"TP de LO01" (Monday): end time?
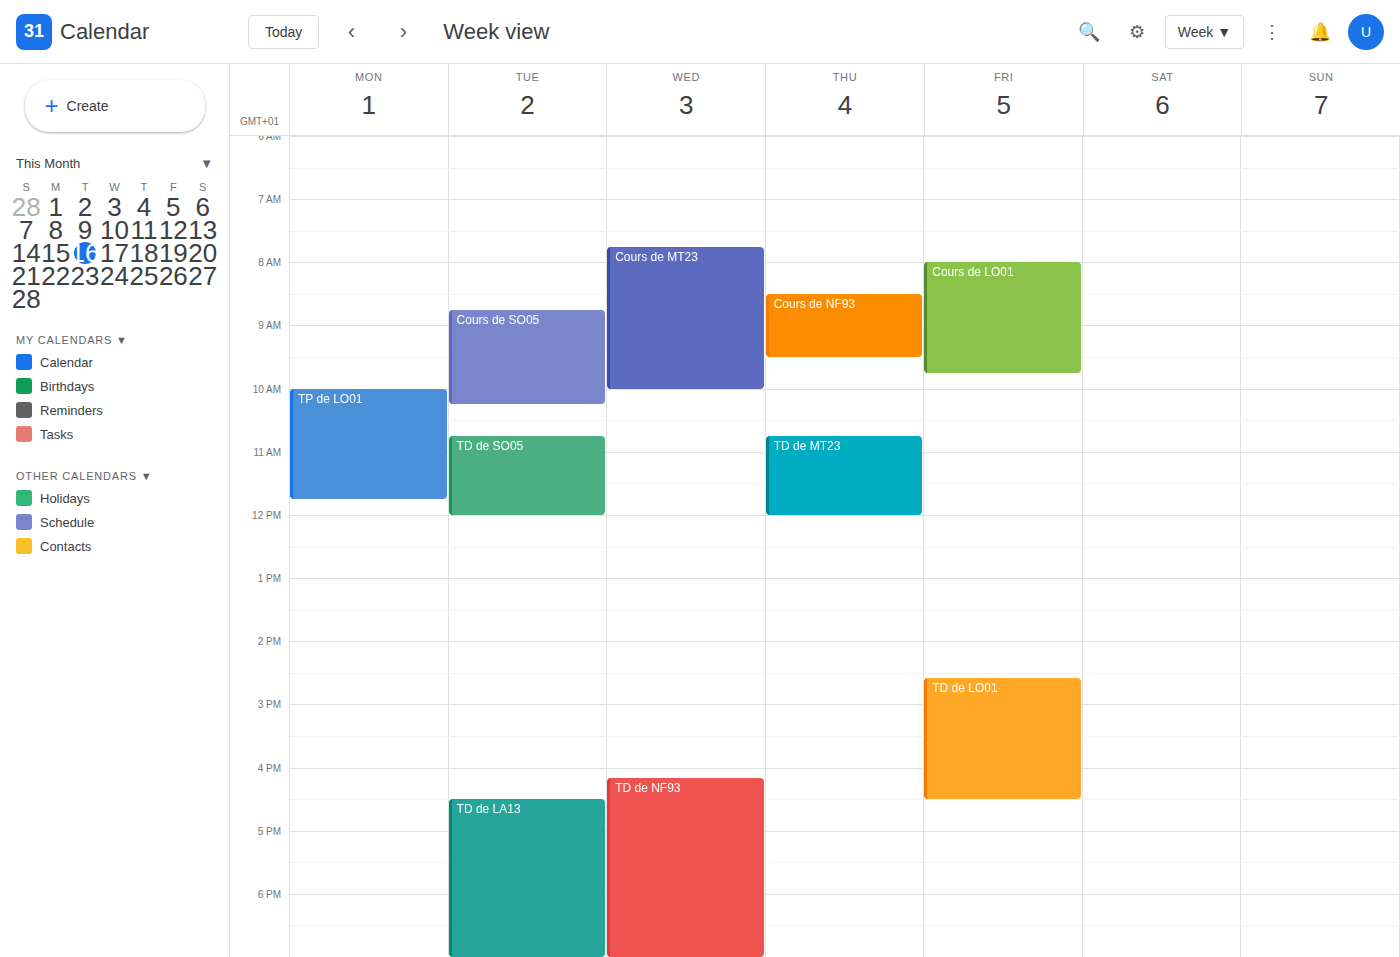
11:45